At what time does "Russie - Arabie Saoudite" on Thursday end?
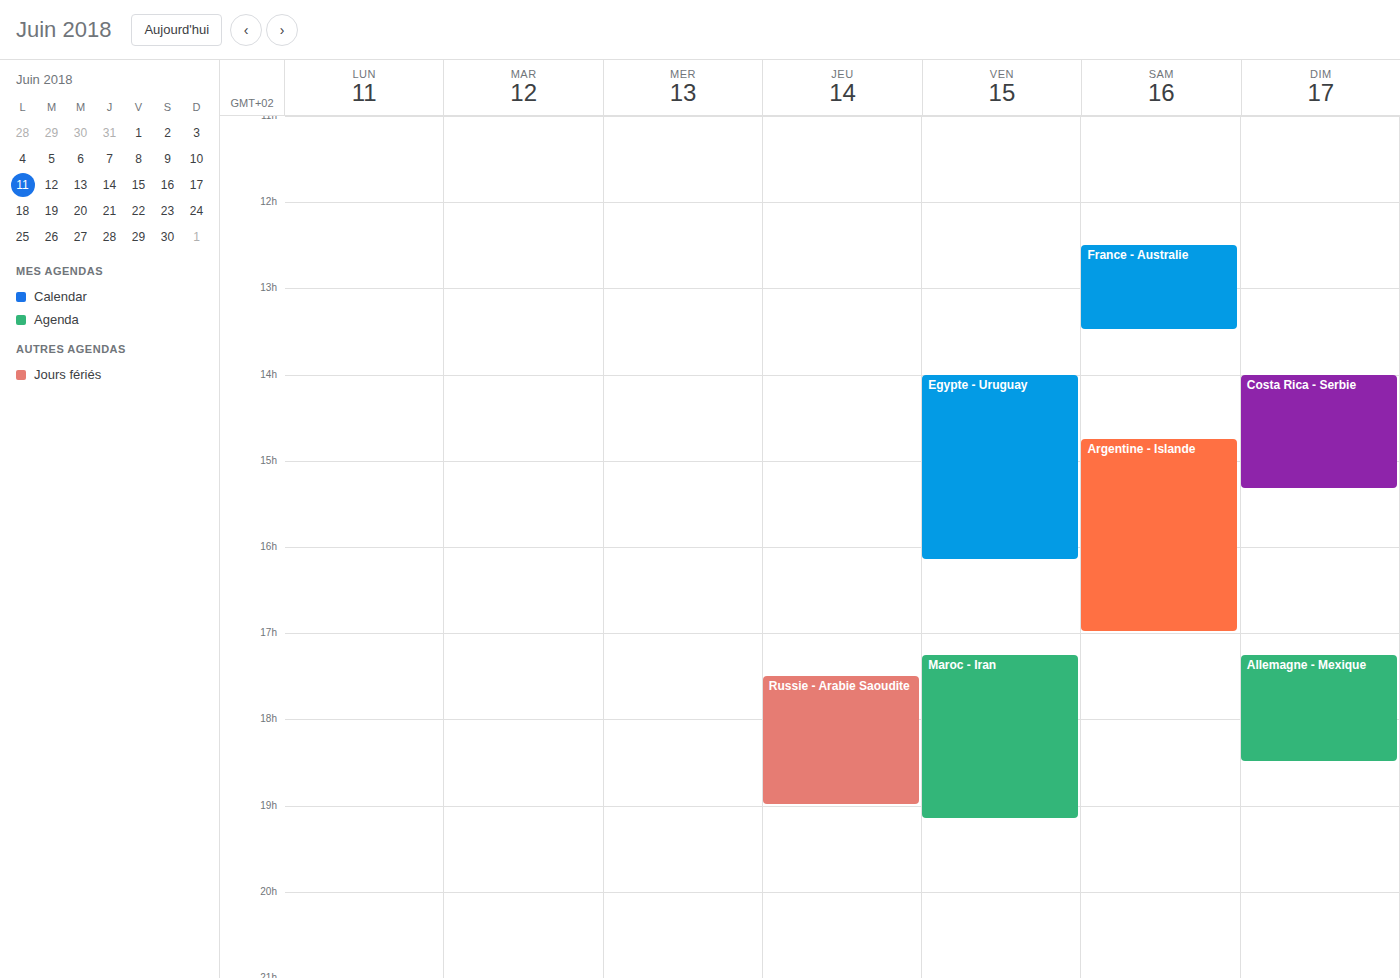
7:00 PM